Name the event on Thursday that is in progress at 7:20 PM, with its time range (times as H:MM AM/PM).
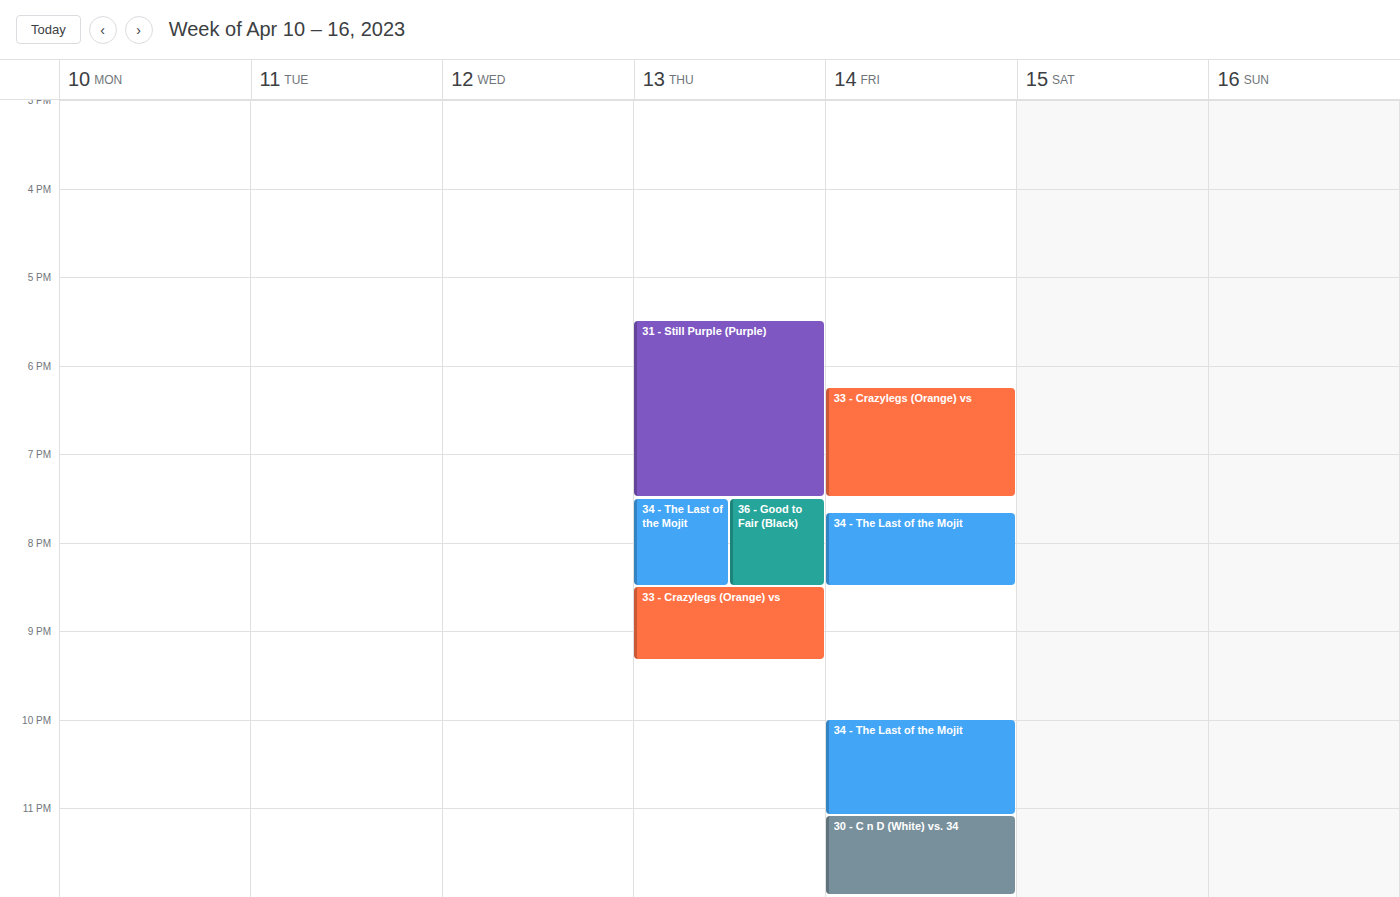
"31 - Still Purple (Purple)", 5:30 PM to 7:30 PM